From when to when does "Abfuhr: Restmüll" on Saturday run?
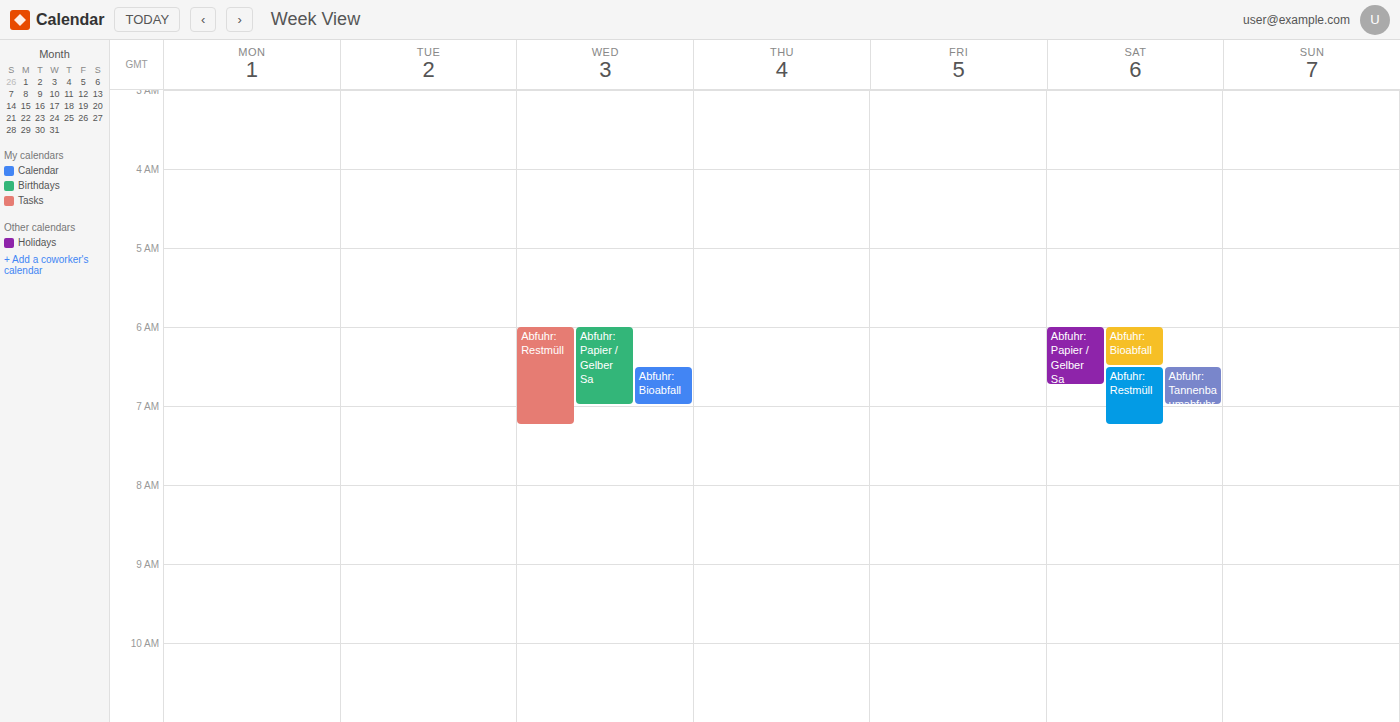
6:30 AM to 7:15 AM